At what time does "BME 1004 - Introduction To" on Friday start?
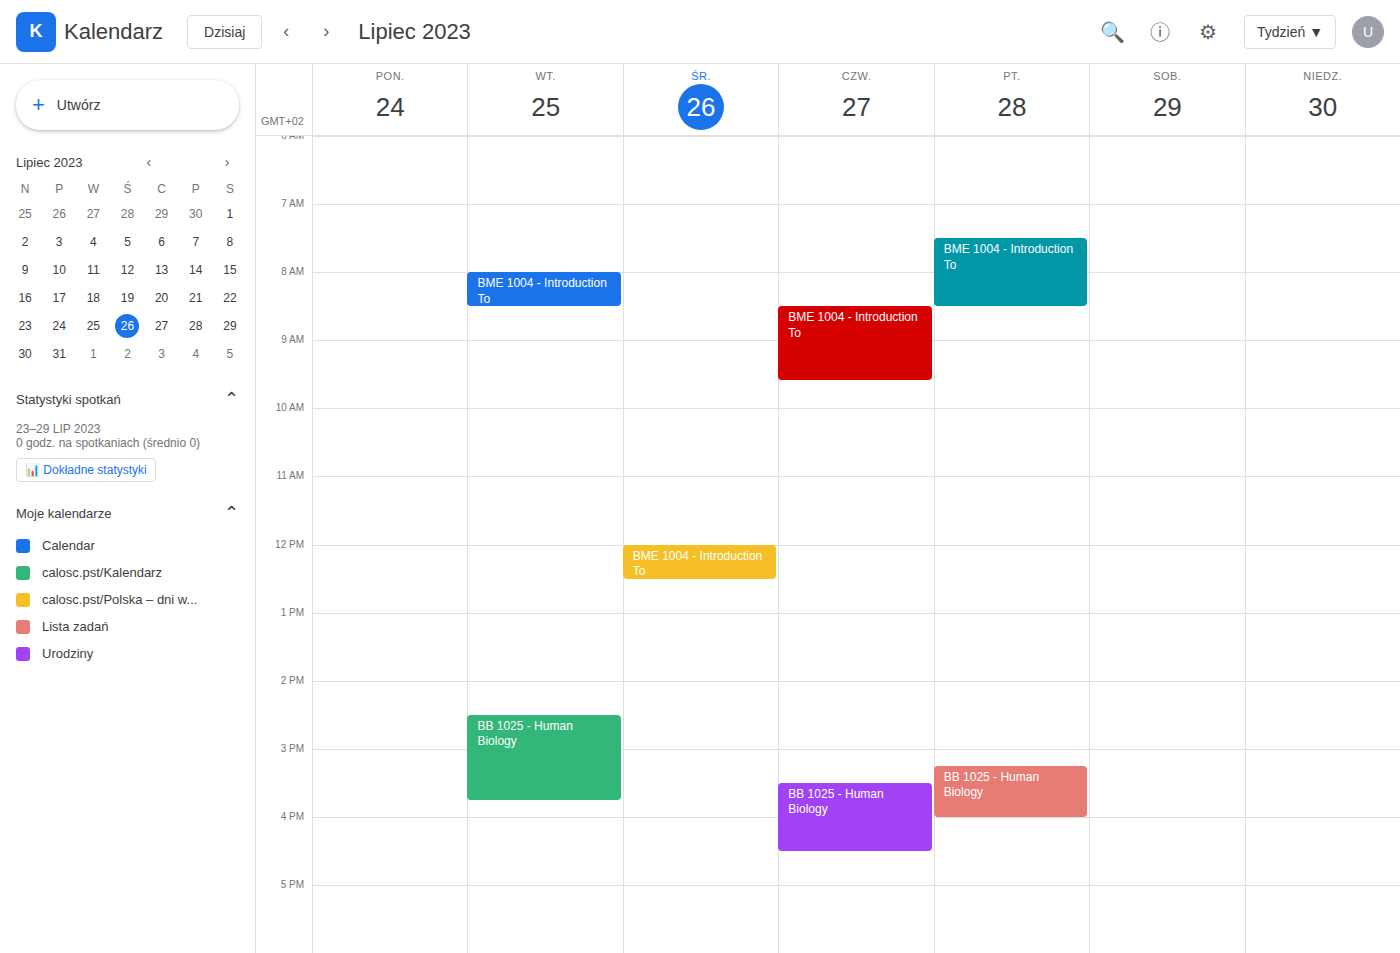
7:30 AM